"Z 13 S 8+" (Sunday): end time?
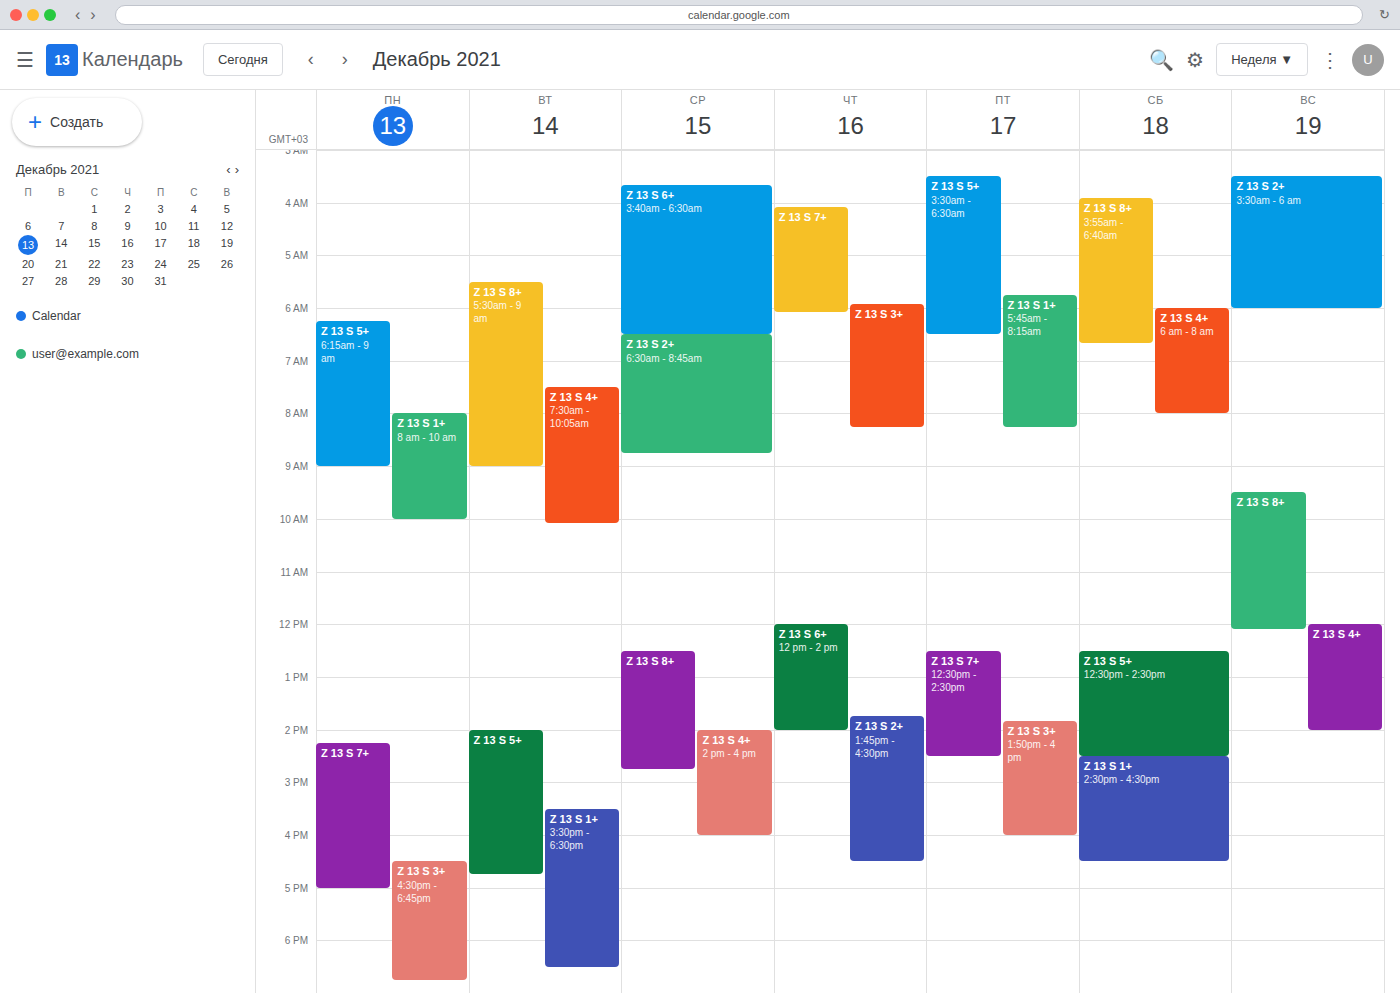
12:05 PM